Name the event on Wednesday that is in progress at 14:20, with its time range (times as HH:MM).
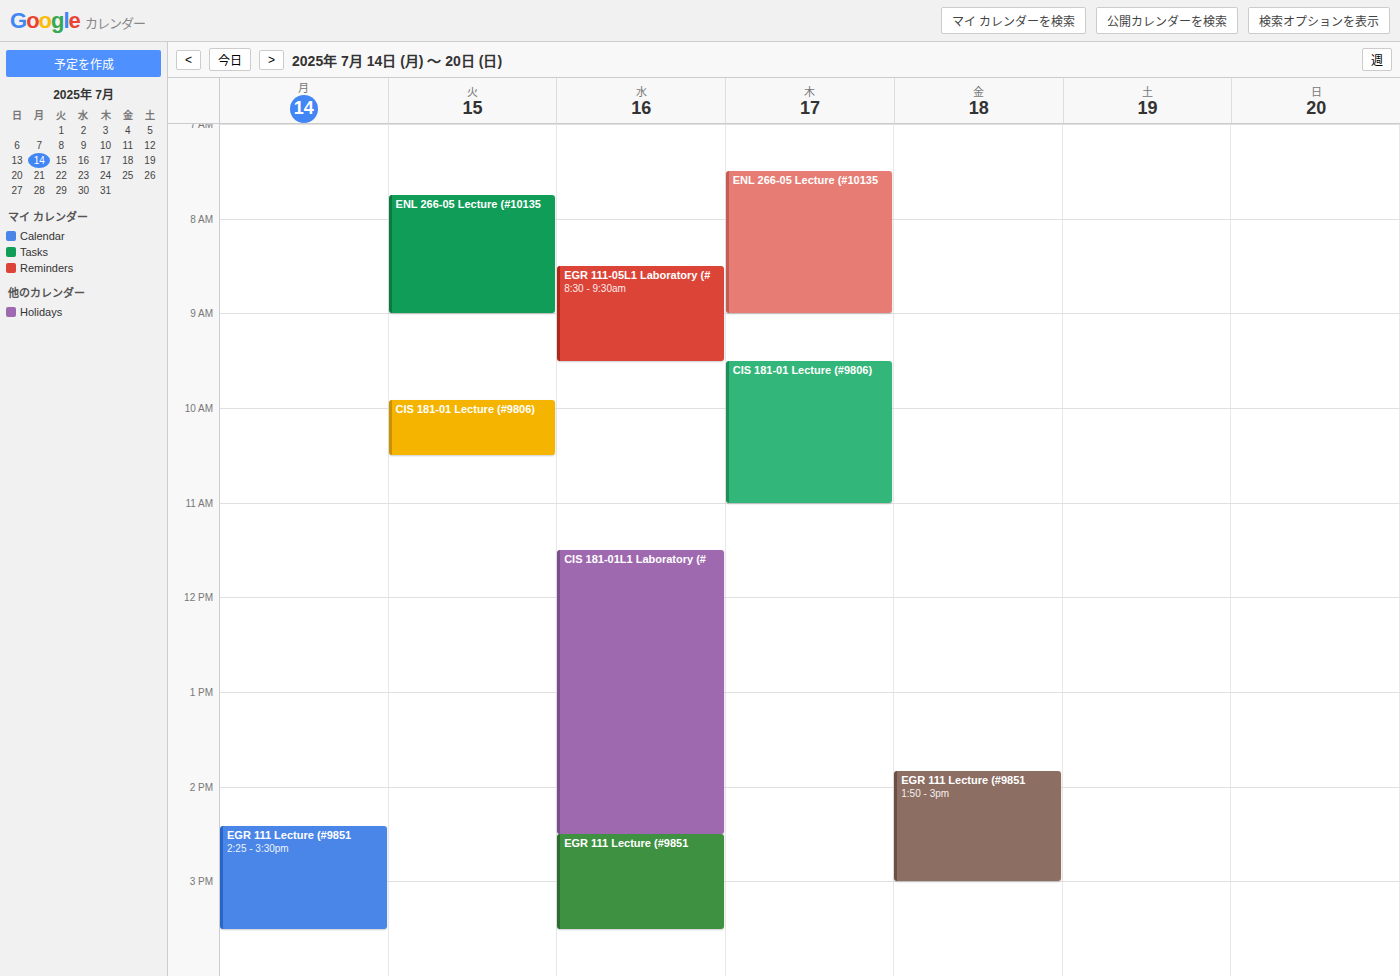
"CIS 181-01L1 Laboratory (#", 11:30 to 14:30